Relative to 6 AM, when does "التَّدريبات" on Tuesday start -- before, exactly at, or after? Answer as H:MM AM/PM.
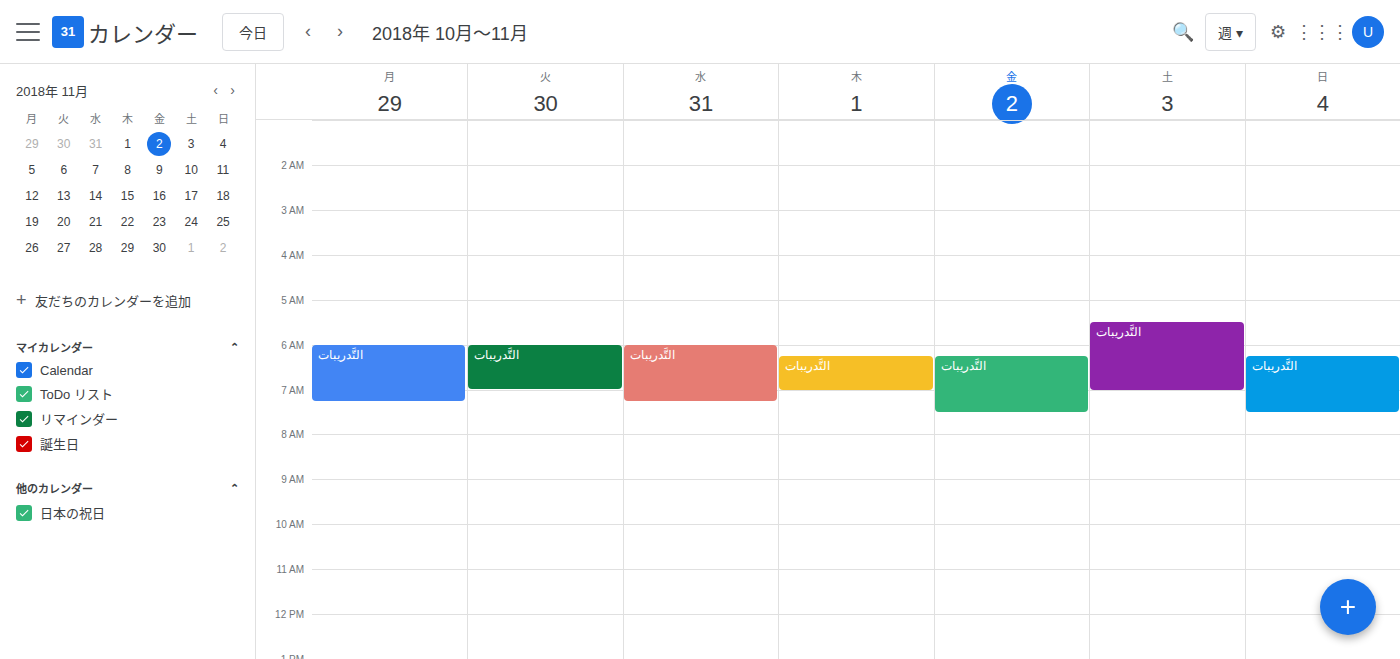
6:00 AM -- exactly at 6 AM, on the 6 AM line.